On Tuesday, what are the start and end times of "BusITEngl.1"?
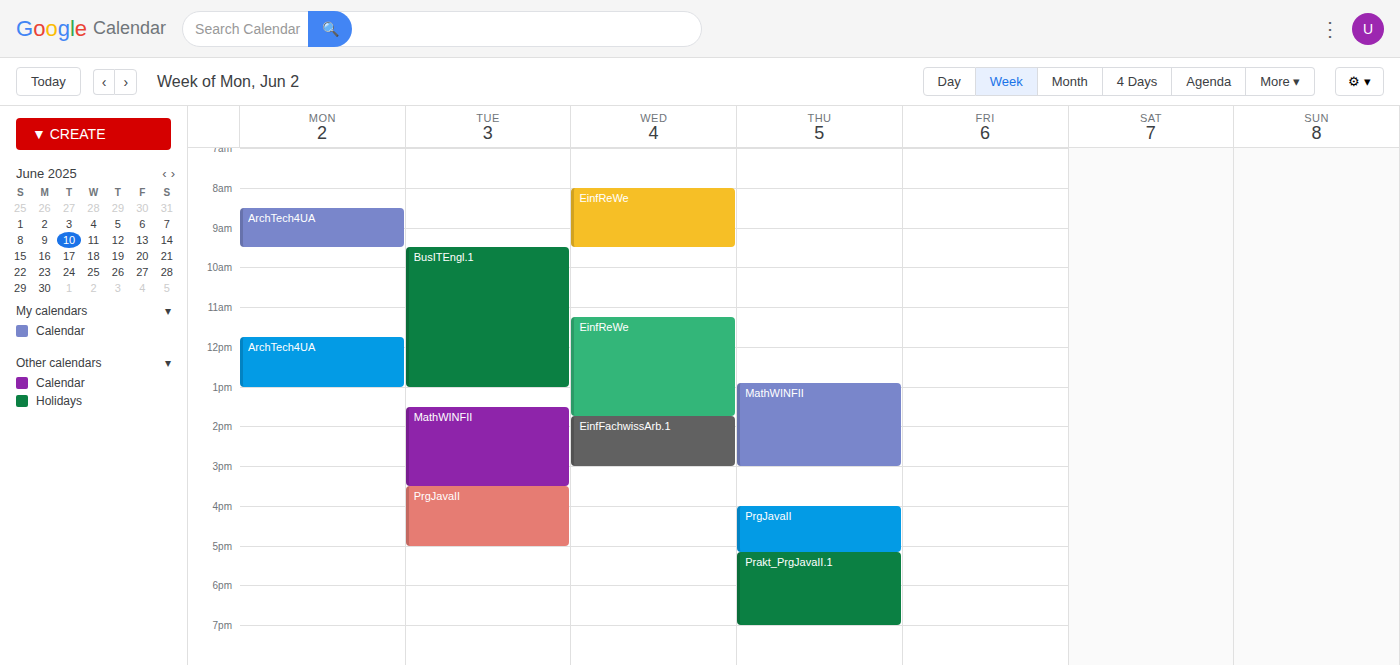
09:30 to 13:00